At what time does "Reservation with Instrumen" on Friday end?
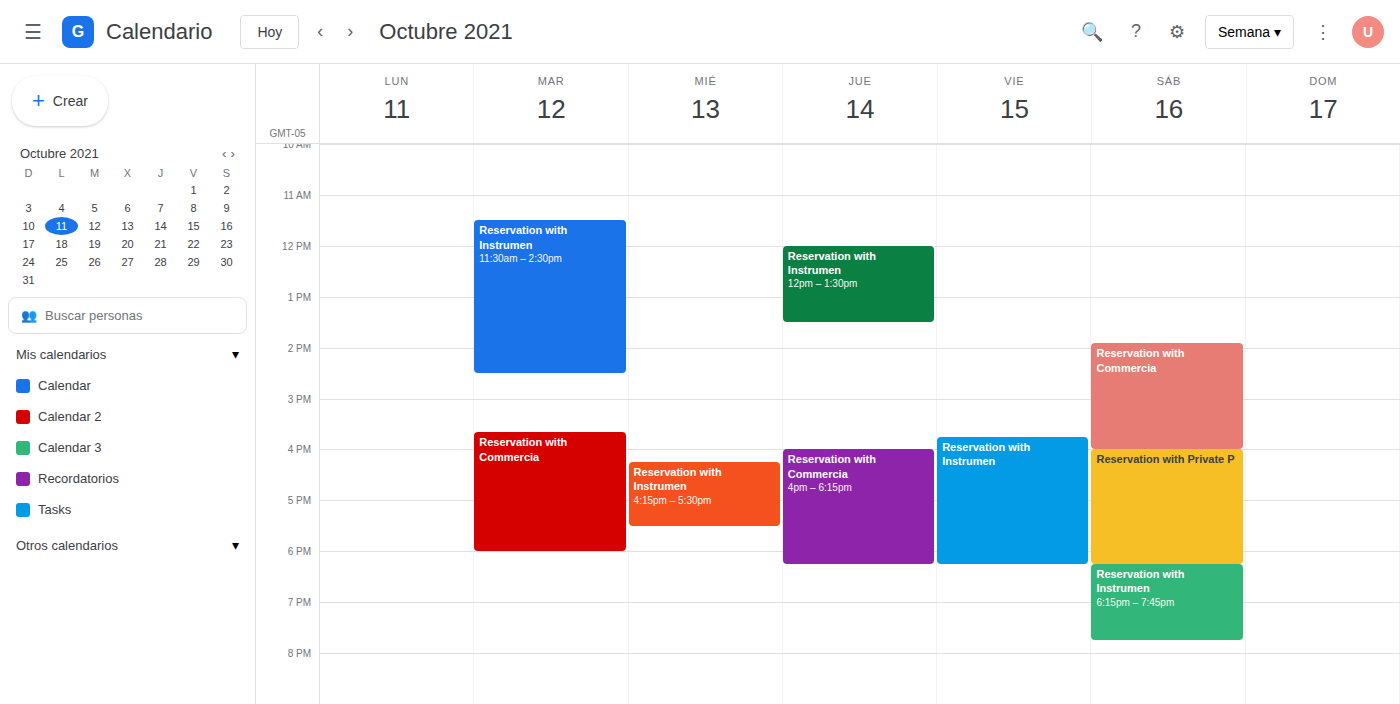
6:15 PM